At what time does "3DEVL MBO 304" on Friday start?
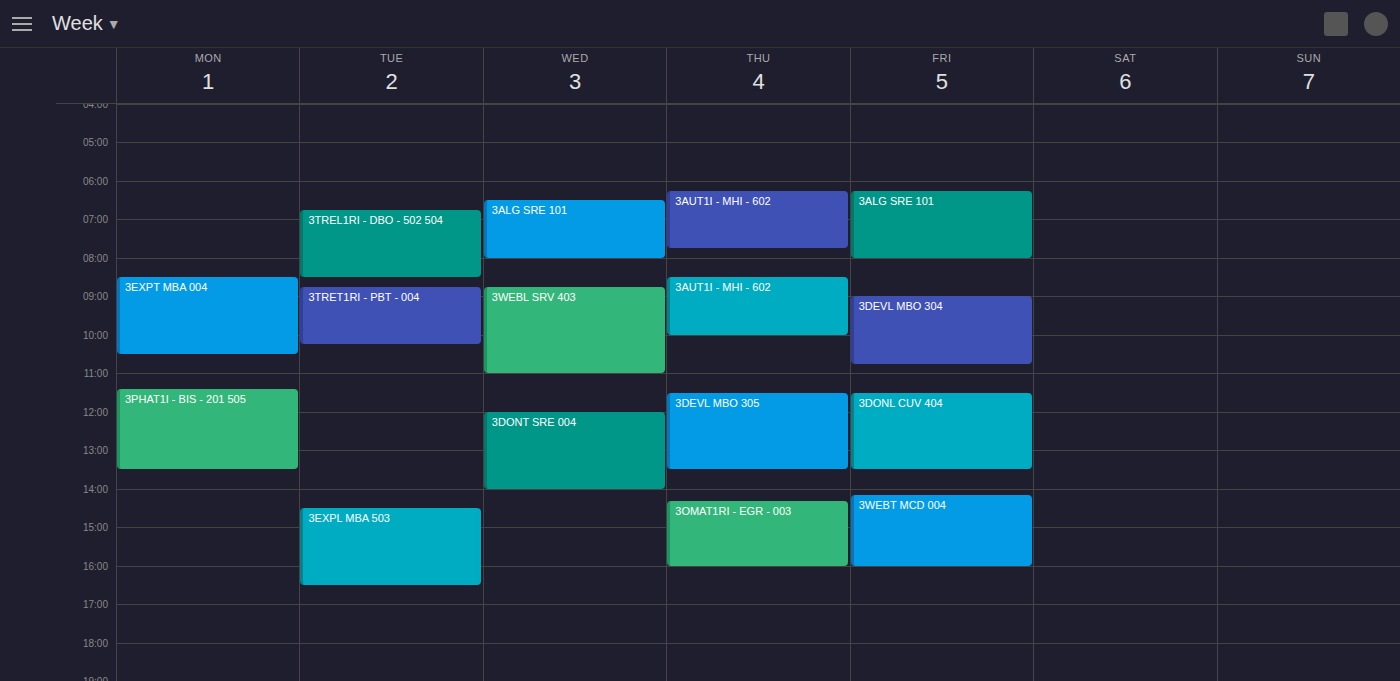
9:00 AM